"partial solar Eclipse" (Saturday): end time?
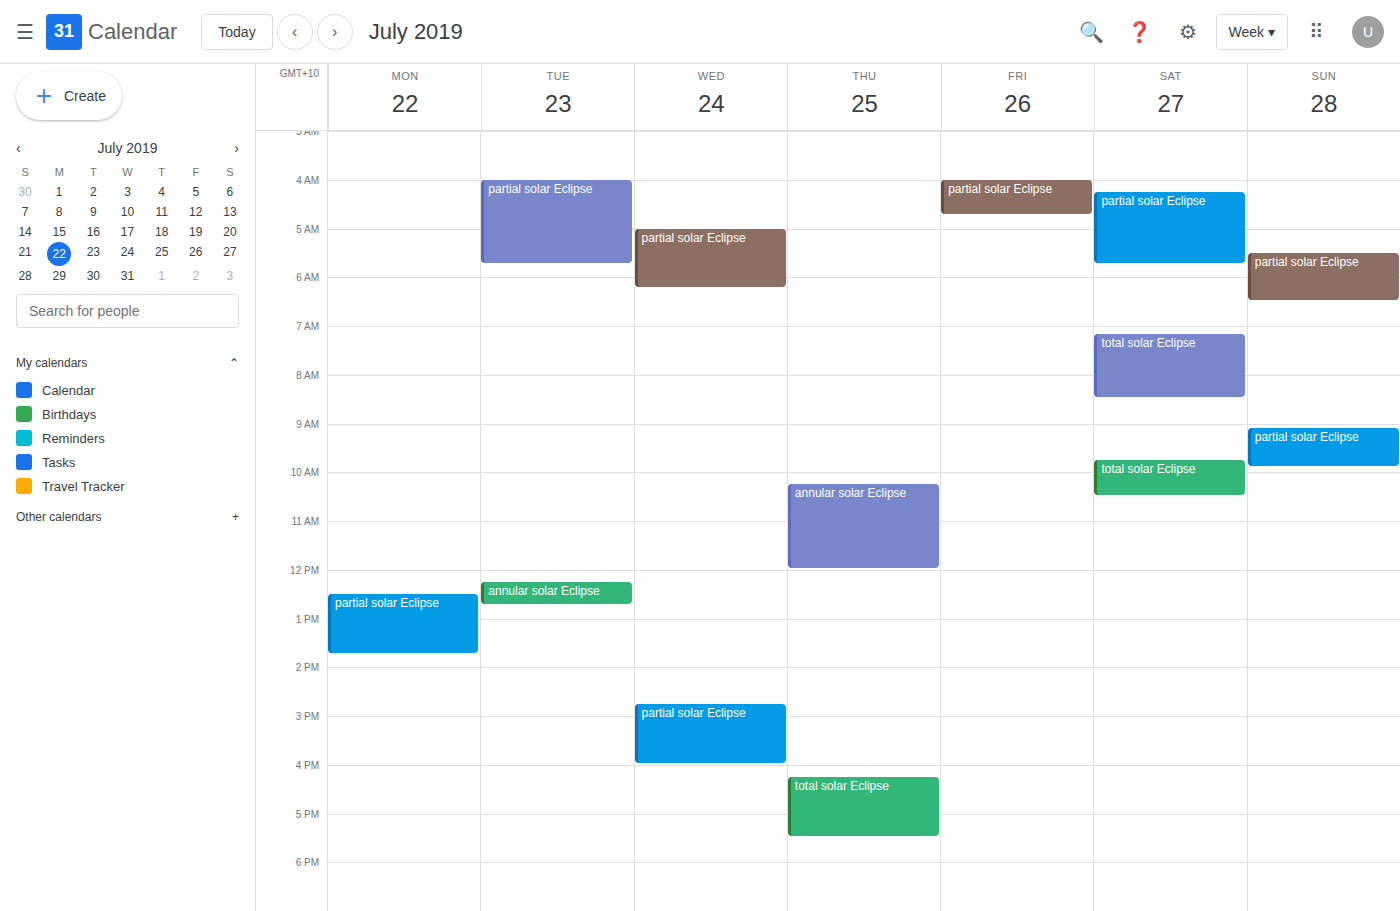
5:45 AM